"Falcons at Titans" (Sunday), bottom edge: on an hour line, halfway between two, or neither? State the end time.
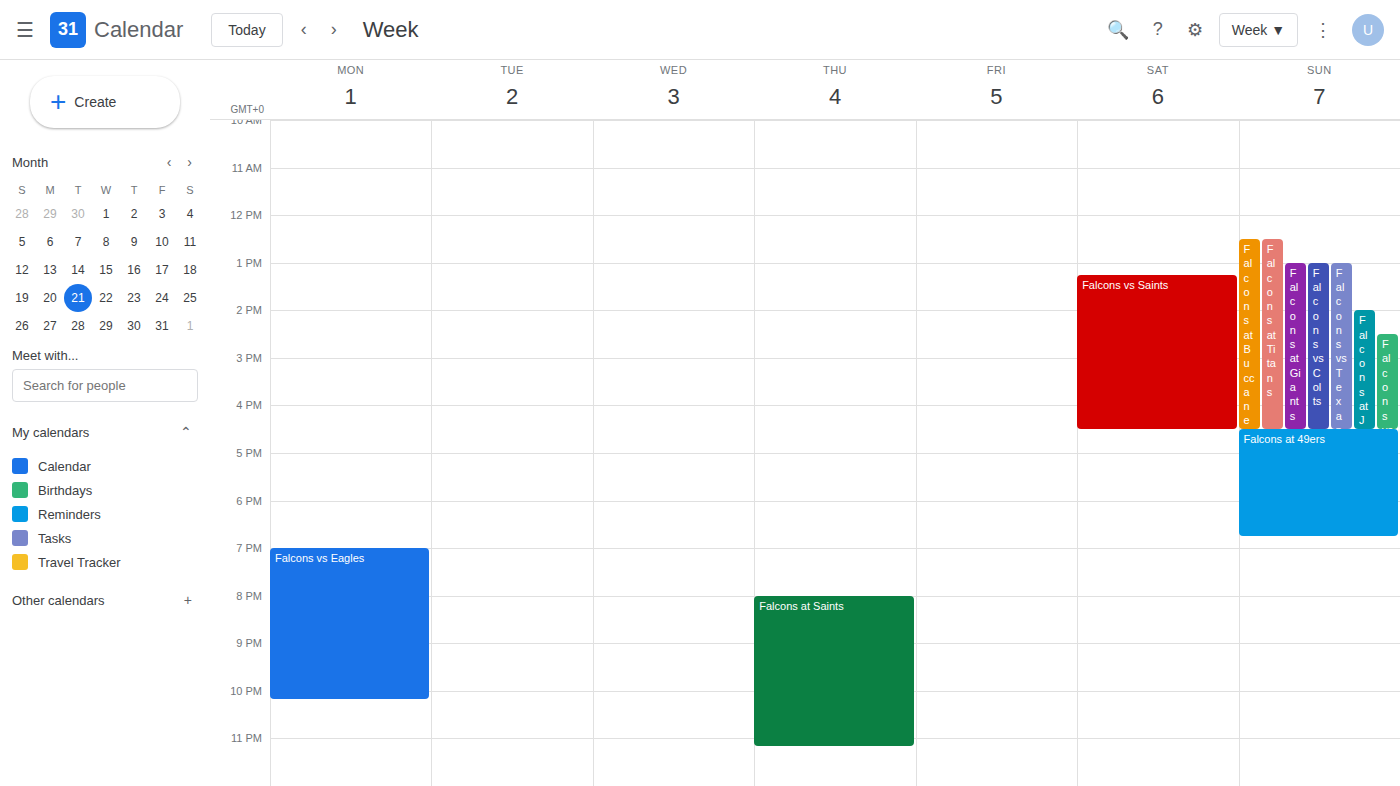
4:30 PM -- halfway between the 4 PM and 5 PM lines.